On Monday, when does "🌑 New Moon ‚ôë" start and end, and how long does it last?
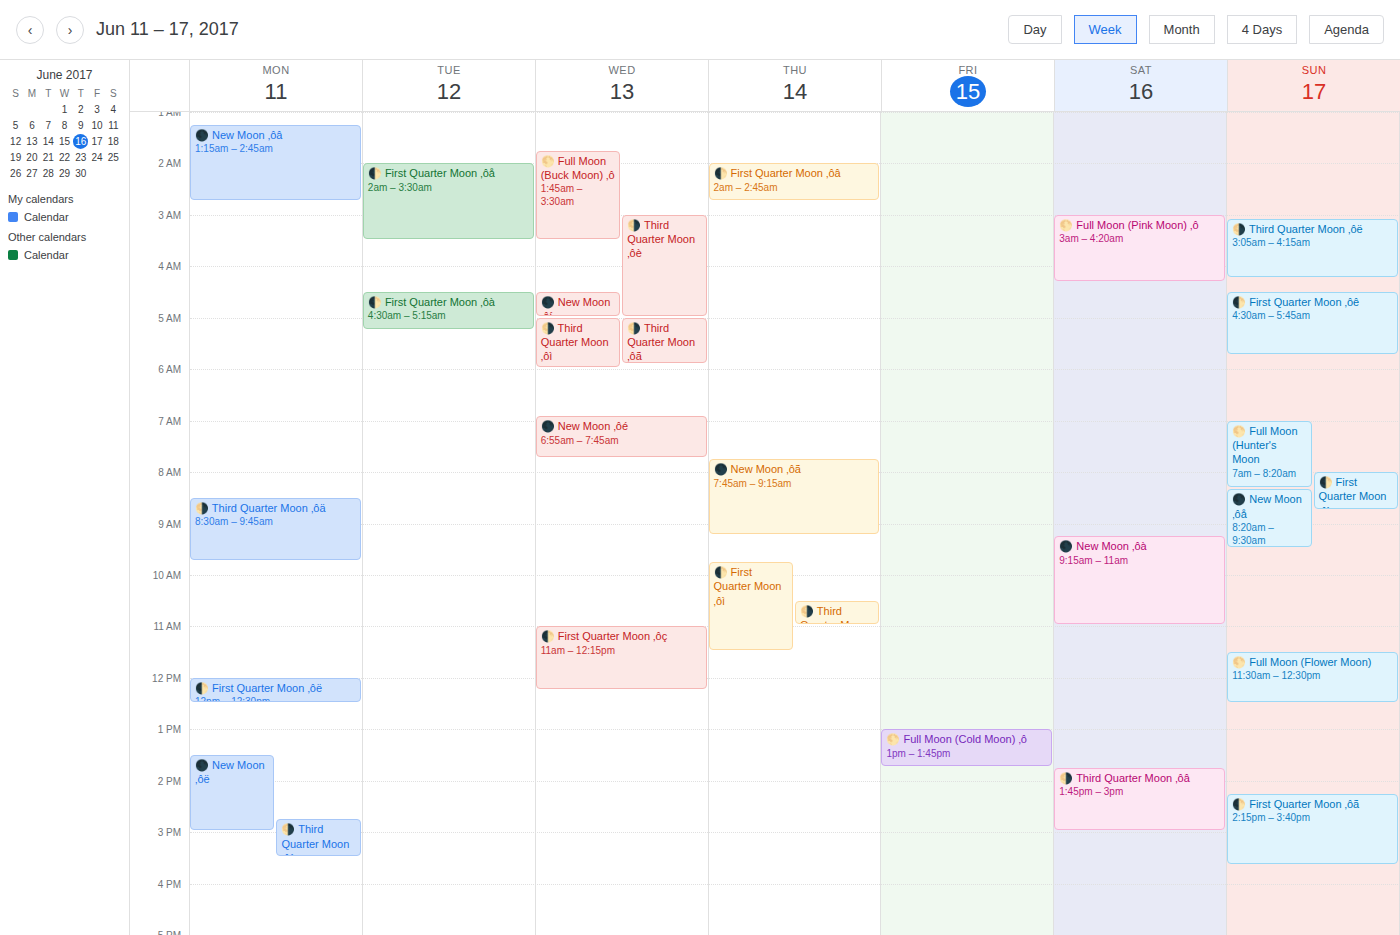
1:30 PM to 3:00 PM, 1 hour 30 minutes